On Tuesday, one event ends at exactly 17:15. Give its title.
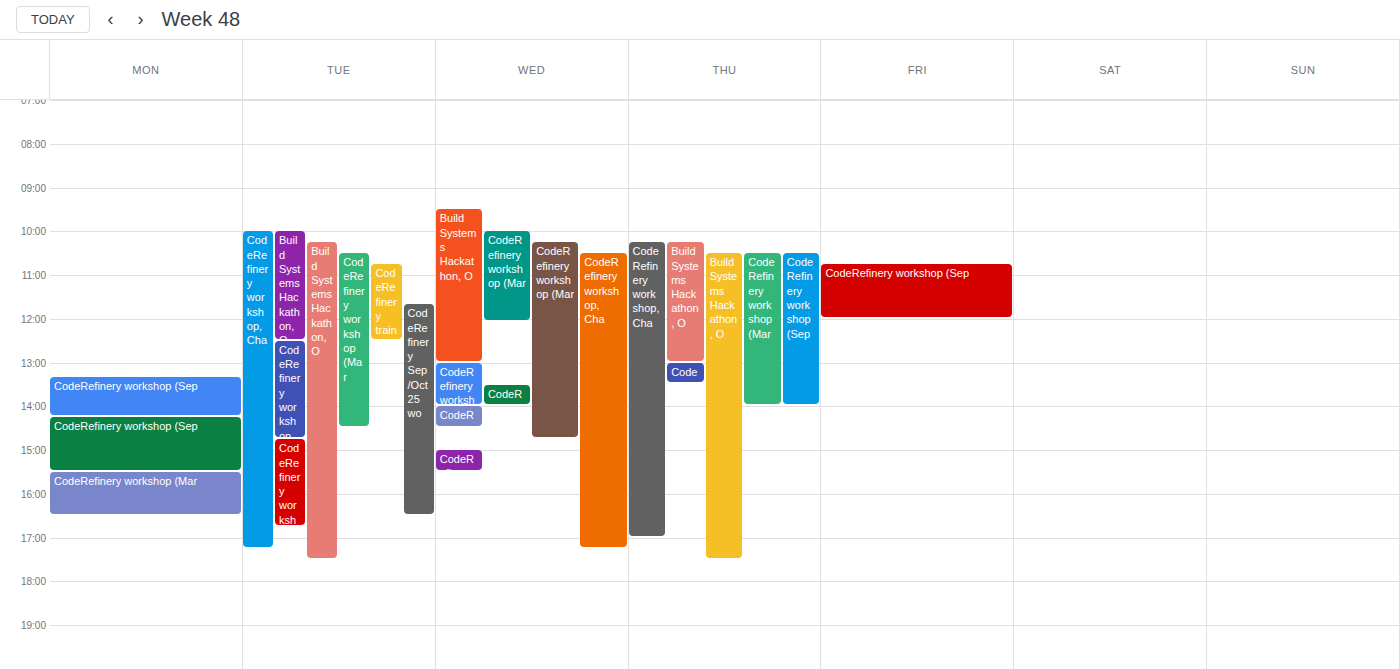
"CodeRefinery workshop, Cha"